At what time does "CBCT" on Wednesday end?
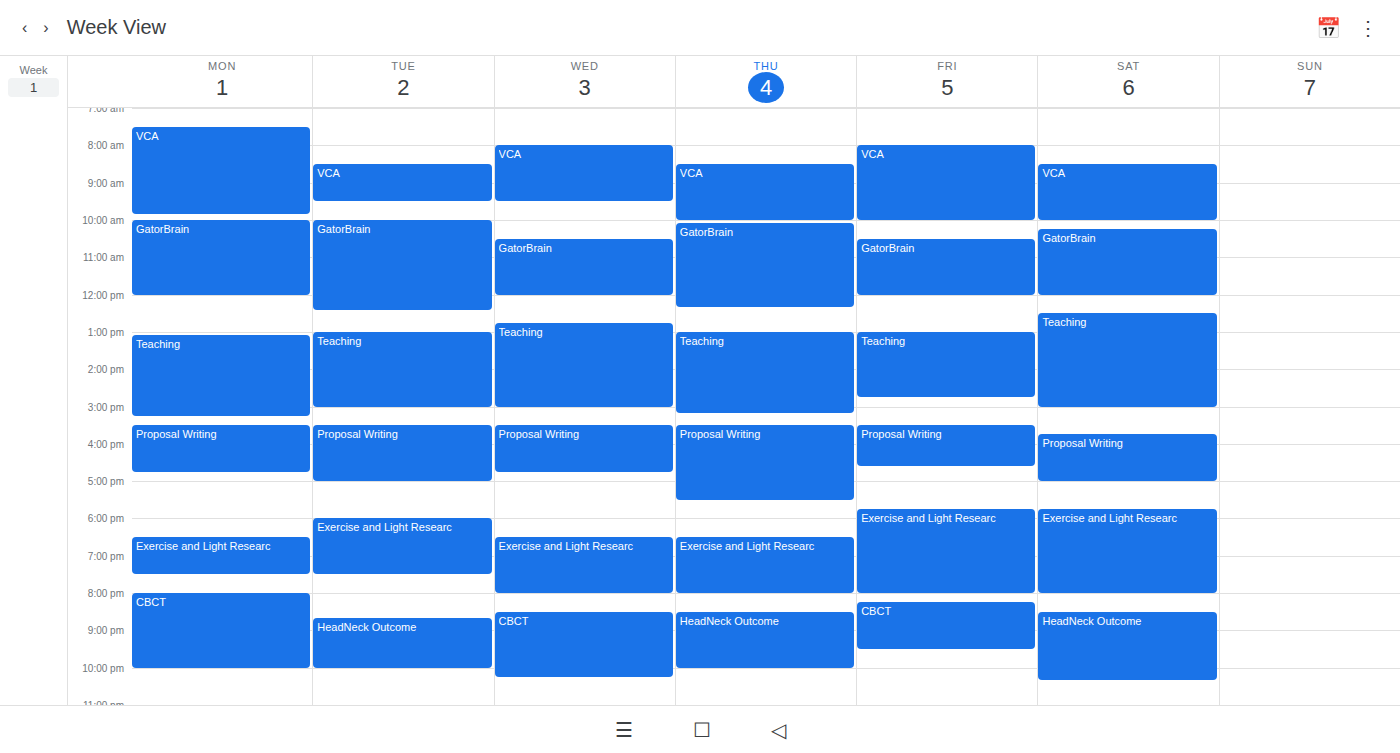
10:15 PM